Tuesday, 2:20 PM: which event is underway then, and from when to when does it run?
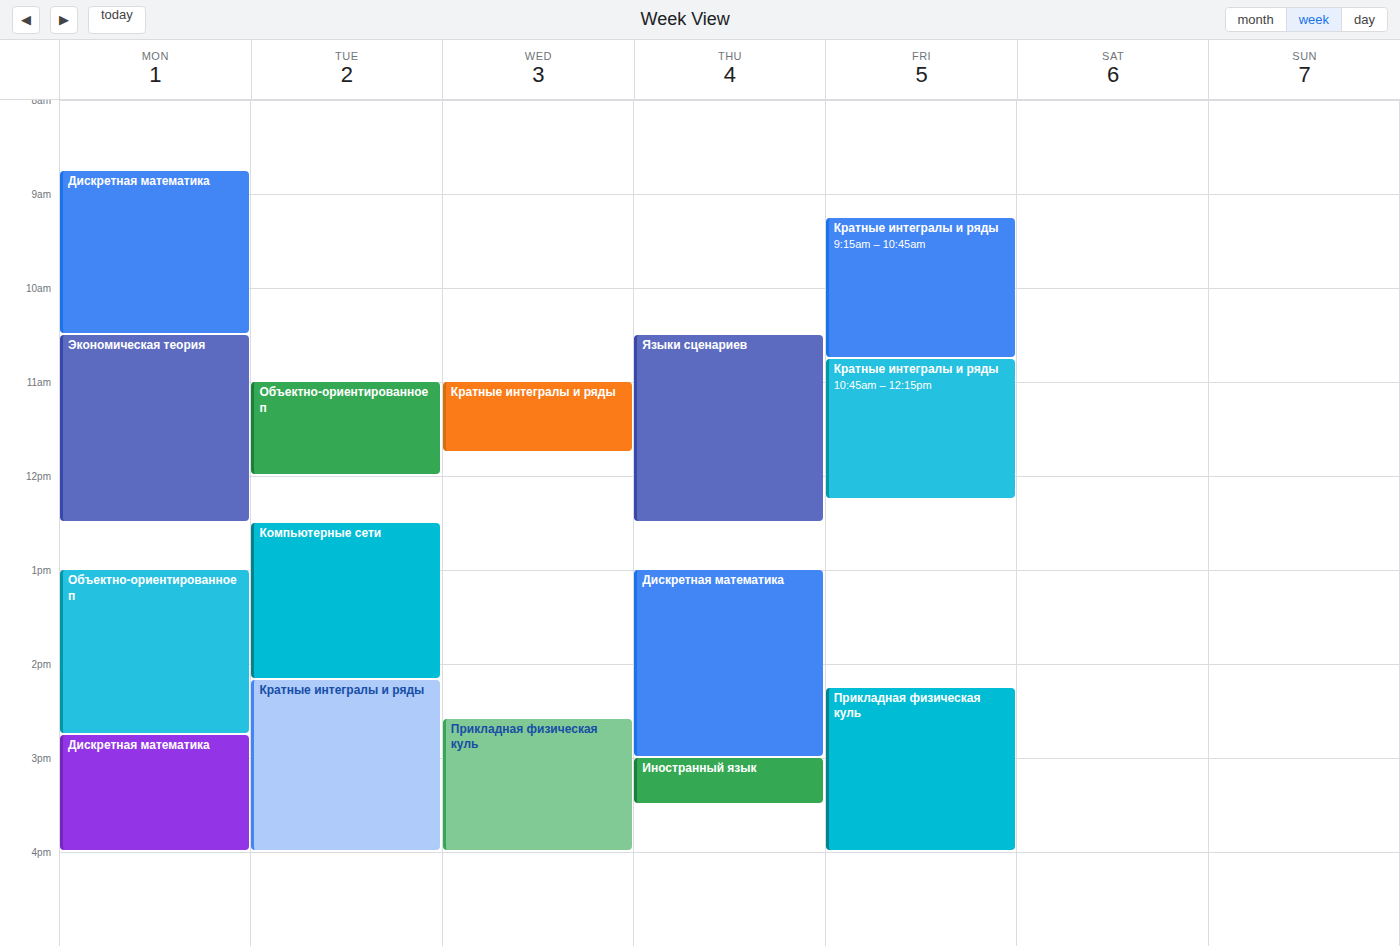
"Кратные интегралы и ряды", 2:10 PM to 4:00 PM